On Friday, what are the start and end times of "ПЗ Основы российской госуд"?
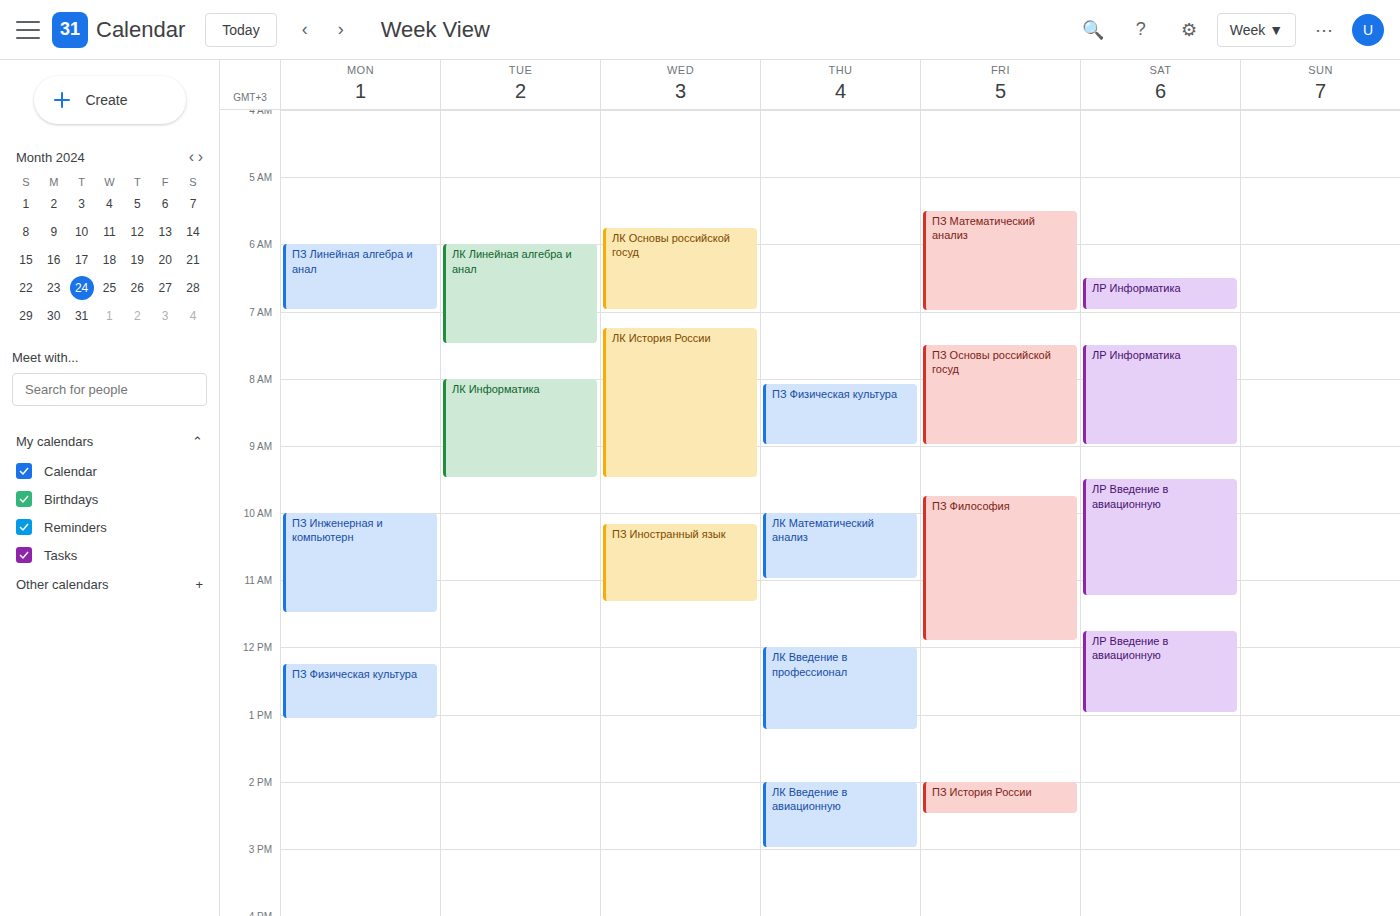
7:30 AM to 9:00 AM